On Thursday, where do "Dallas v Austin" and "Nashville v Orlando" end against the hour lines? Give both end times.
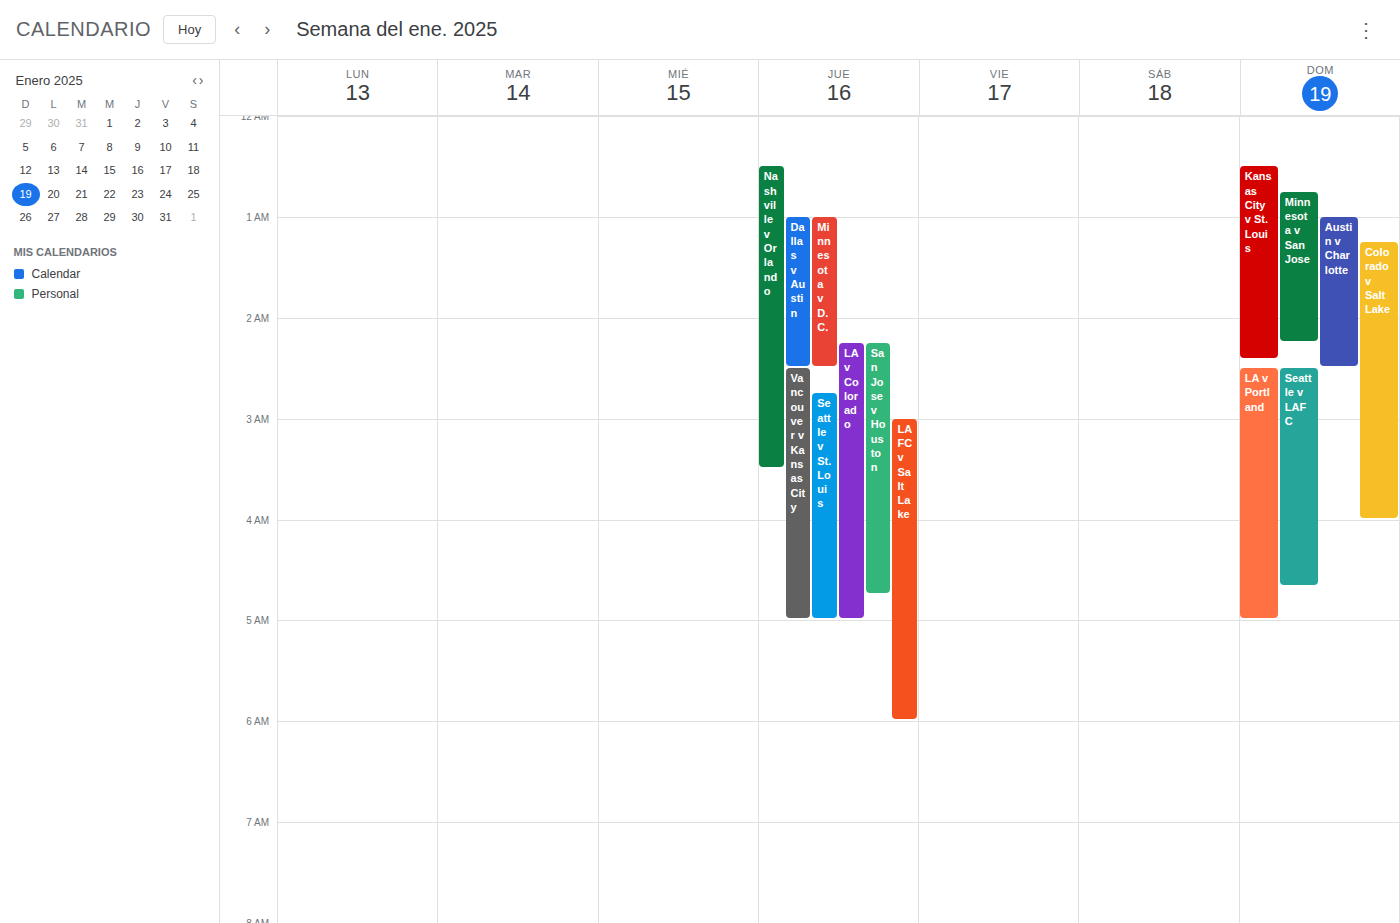
"Dallas v Austin": 2:30 AM, halfway between the 2 AM and 3 AM lines. "Nashville v Orlando": 3:30 AM, halfway between the 3 AM and 4 AM lines.